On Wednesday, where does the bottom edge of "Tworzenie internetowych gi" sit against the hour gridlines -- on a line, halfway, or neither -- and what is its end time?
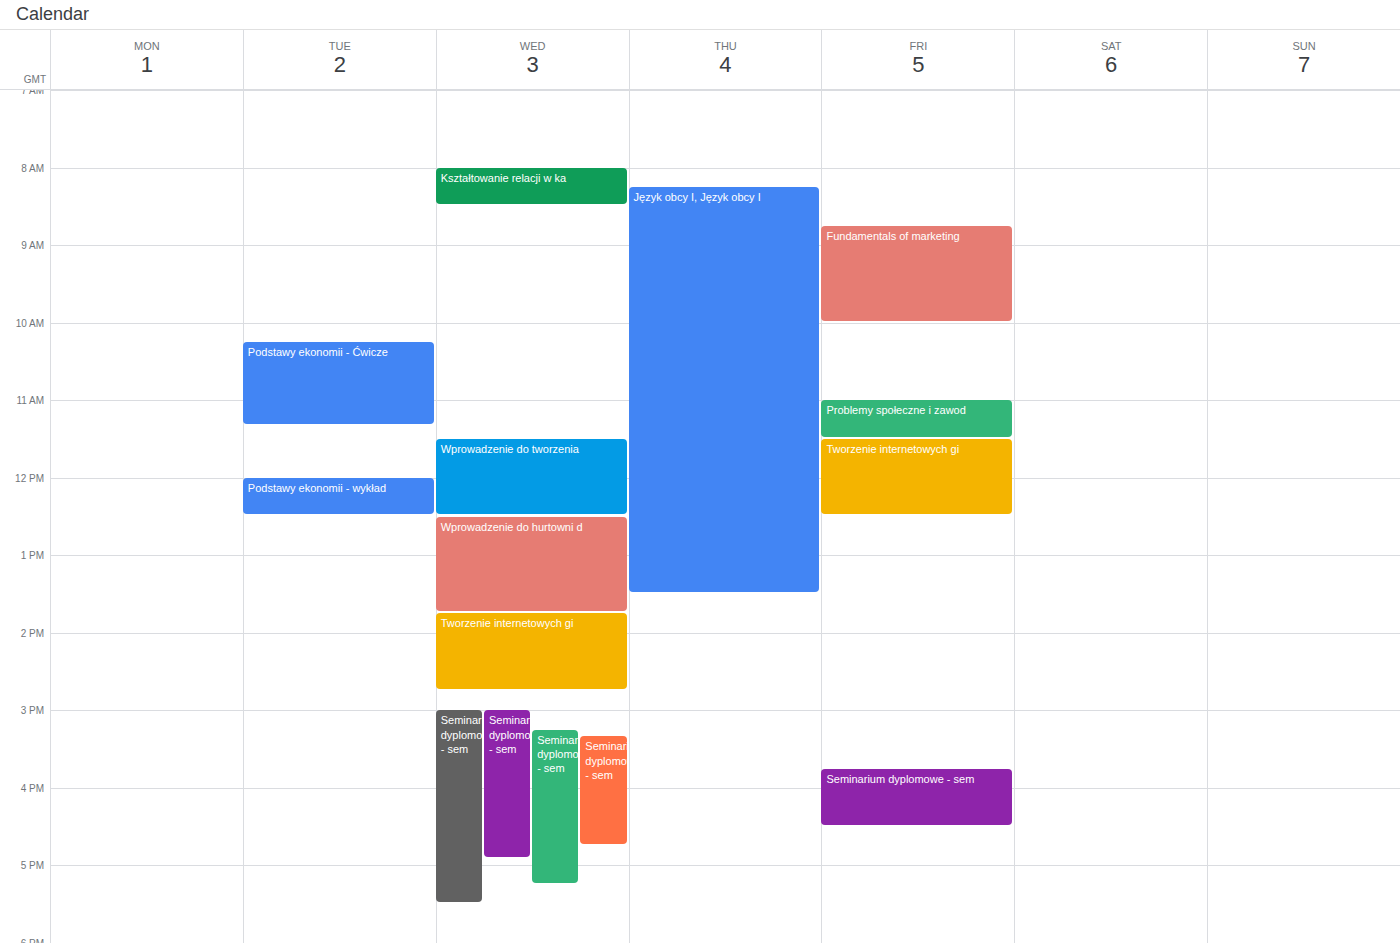
14:45 -- neither: three quarters of the way from the 14:00 line to the 15:00 line.